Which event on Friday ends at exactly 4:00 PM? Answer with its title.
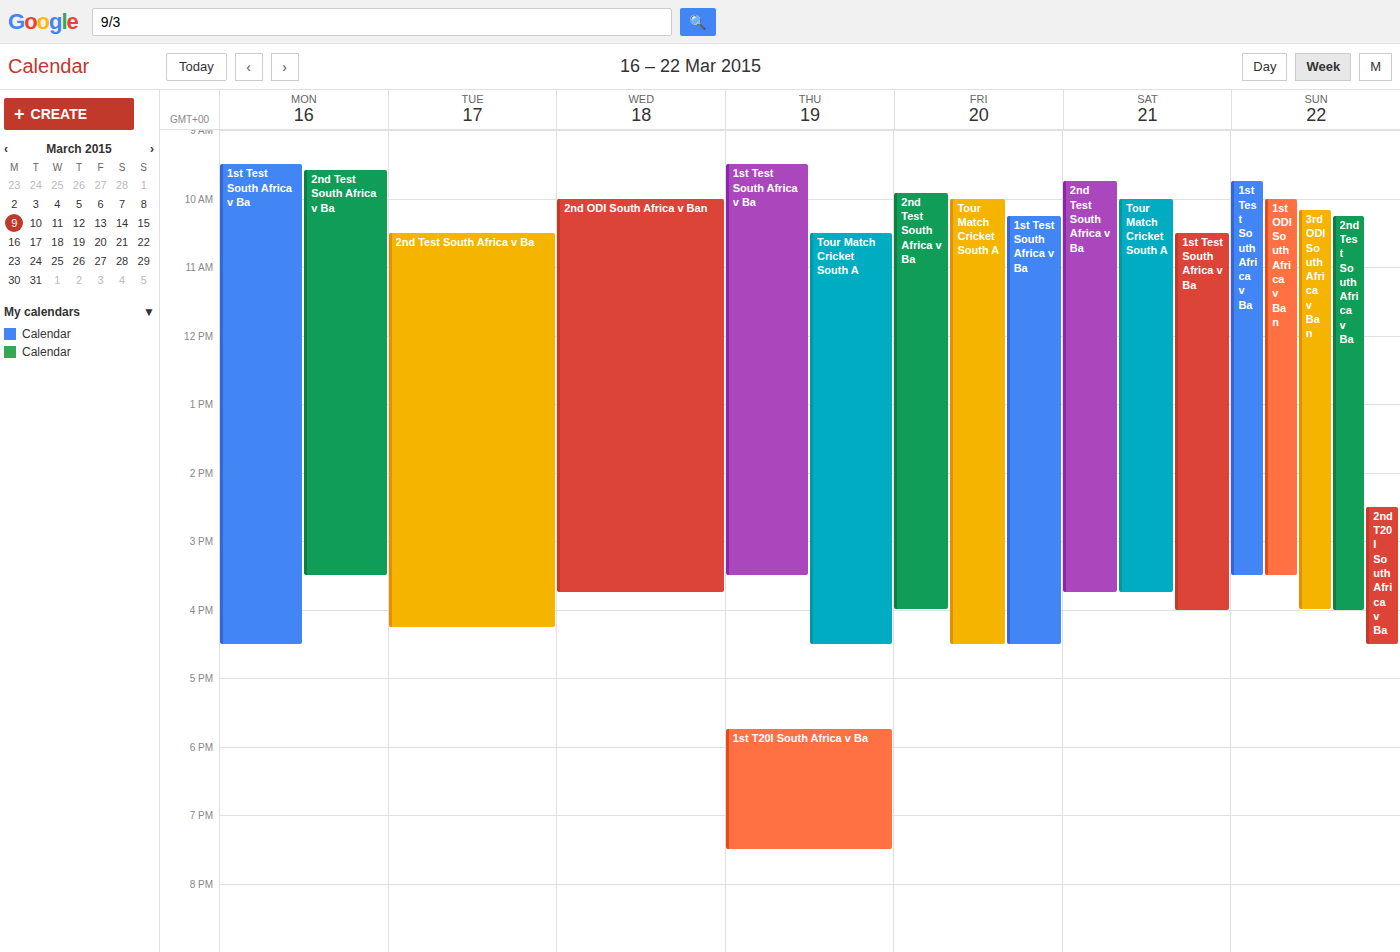
"2nd Test South Africa v Ba"